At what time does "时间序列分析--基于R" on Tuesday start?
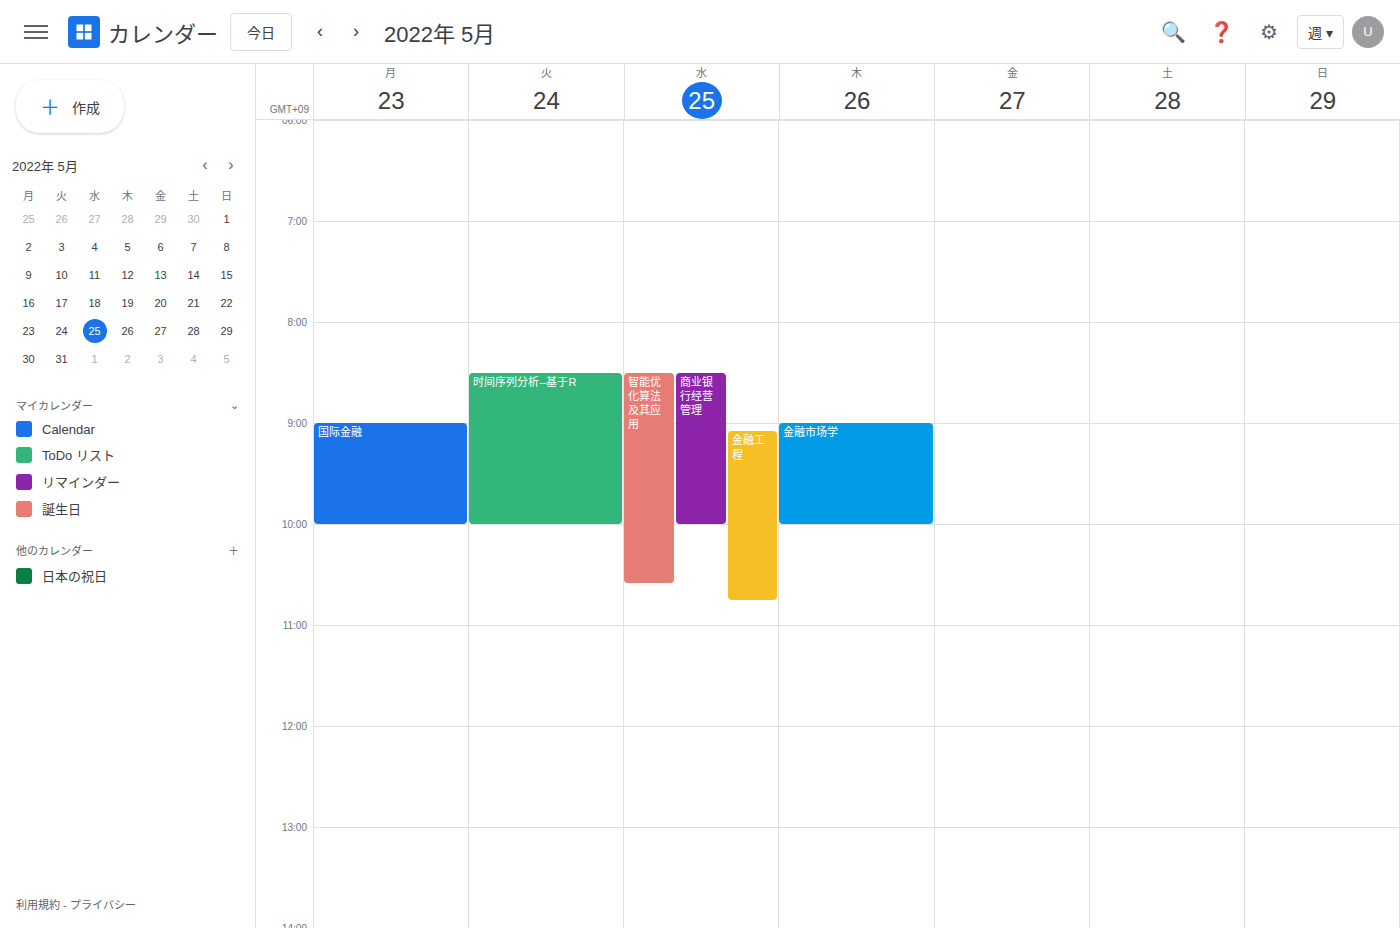
8:30 AM